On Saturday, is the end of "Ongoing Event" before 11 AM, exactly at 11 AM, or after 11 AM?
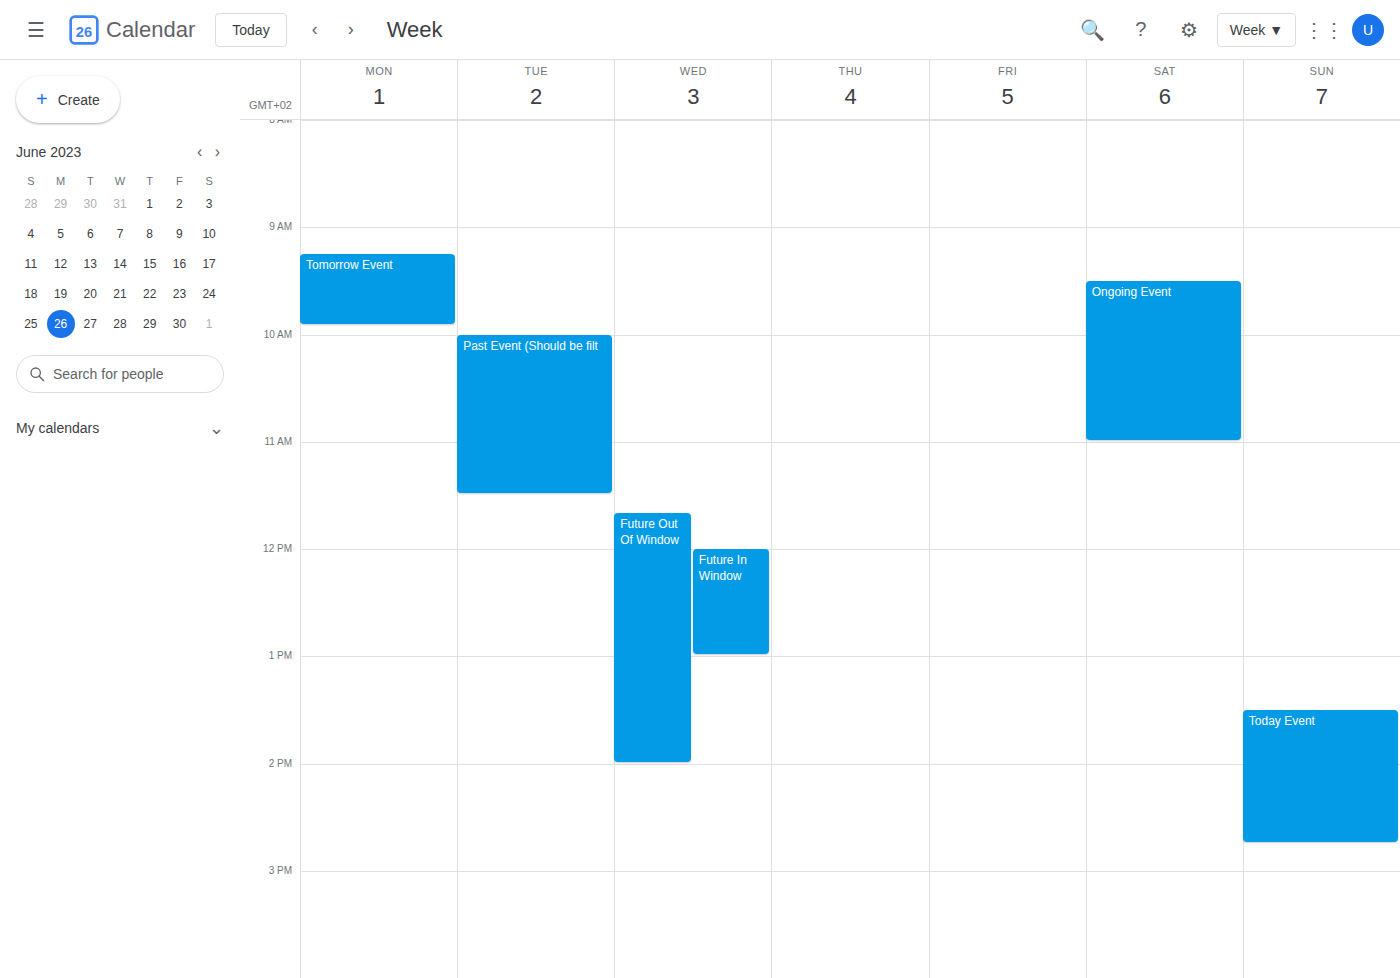
11:00 AM -- exactly at 11 AM, on the 11 AM line.